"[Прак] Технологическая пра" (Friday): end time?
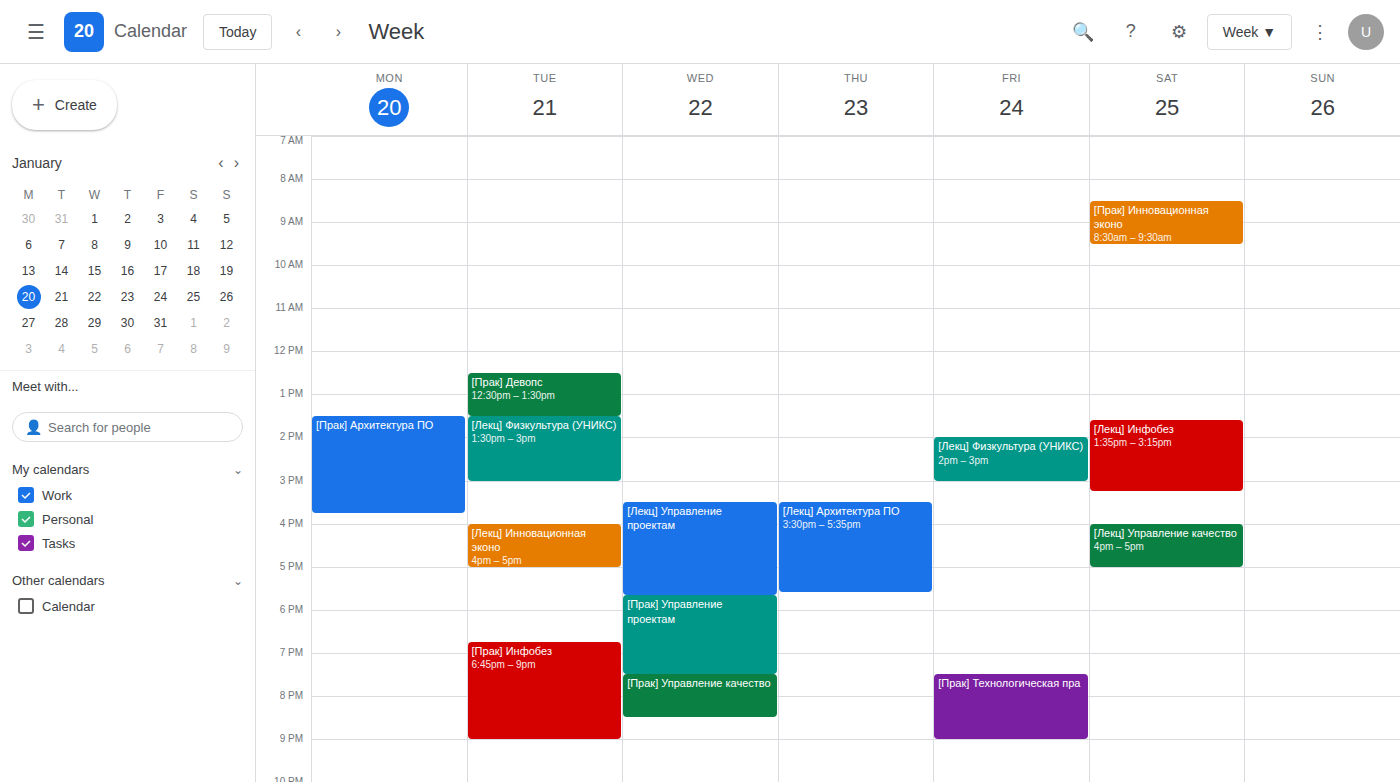
9:00 PM